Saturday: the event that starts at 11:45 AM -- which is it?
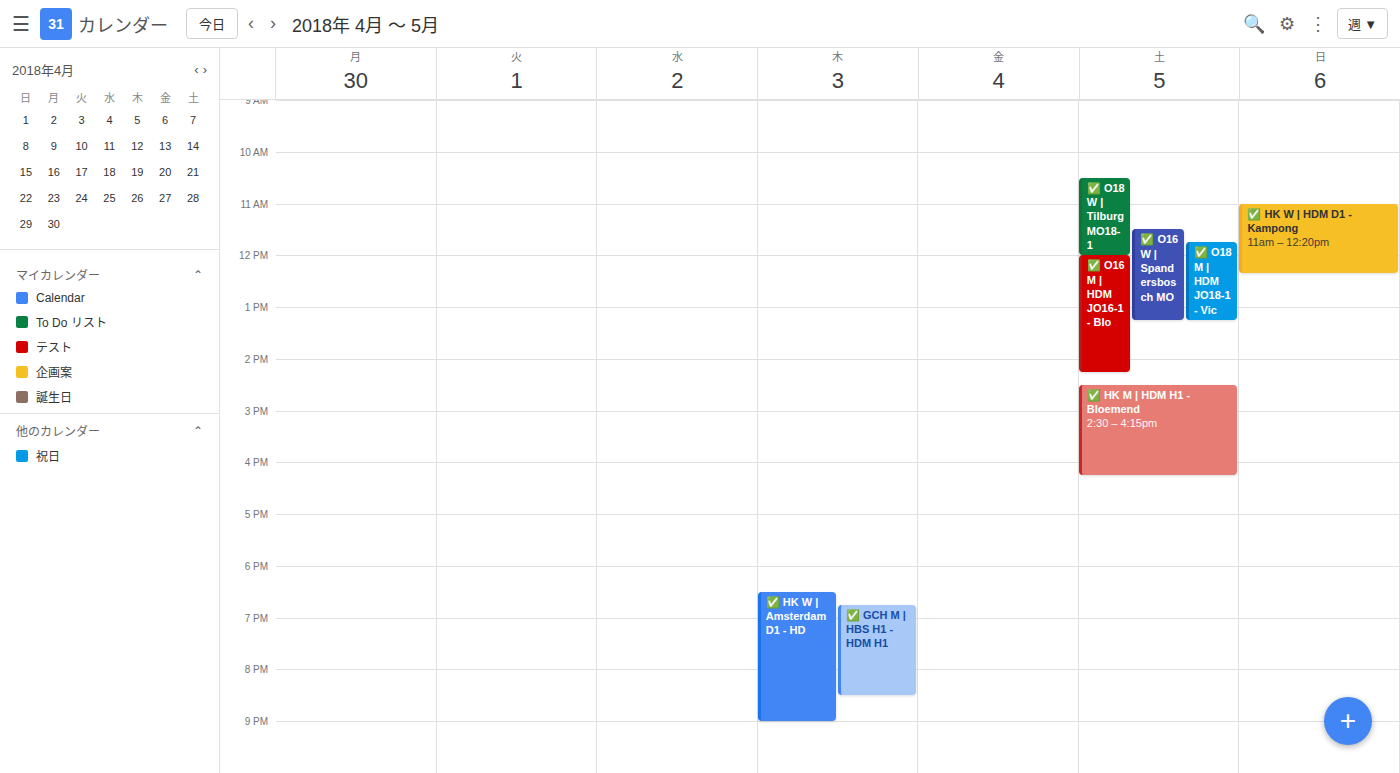
"✅ O18 M | HDM JO18-1 - Vic"